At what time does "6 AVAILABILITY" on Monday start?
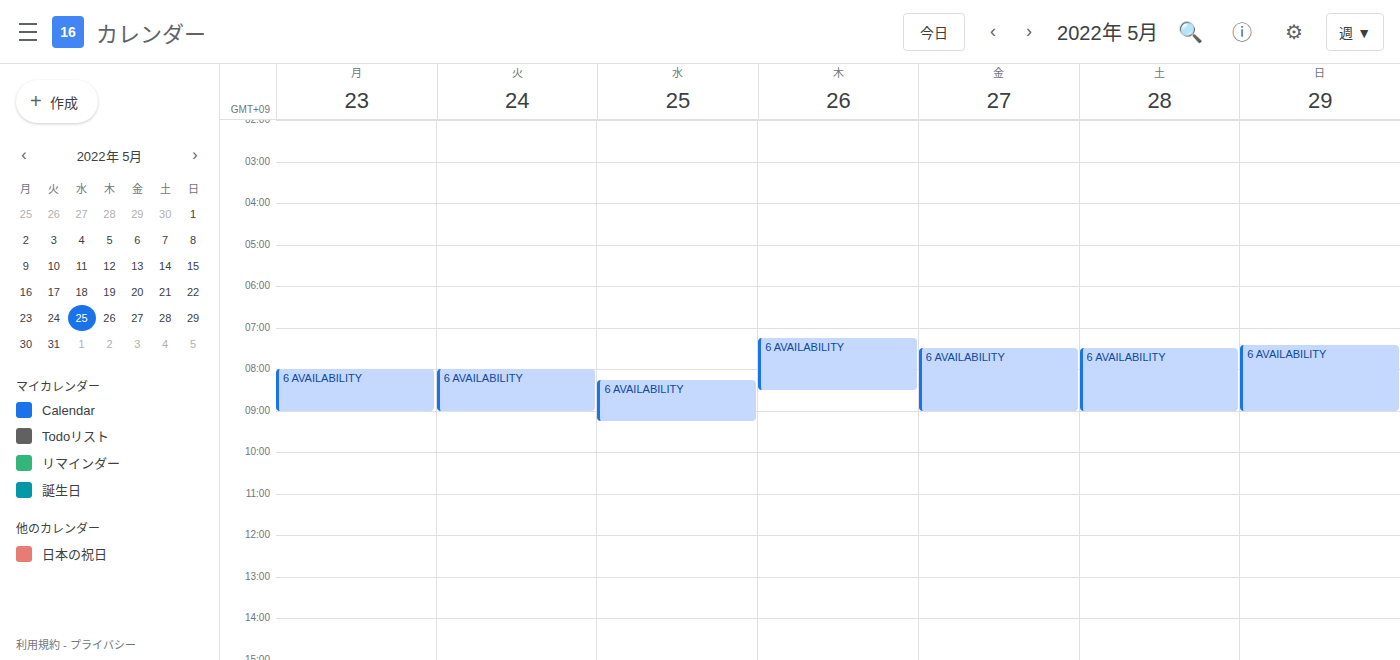
8:00 AM